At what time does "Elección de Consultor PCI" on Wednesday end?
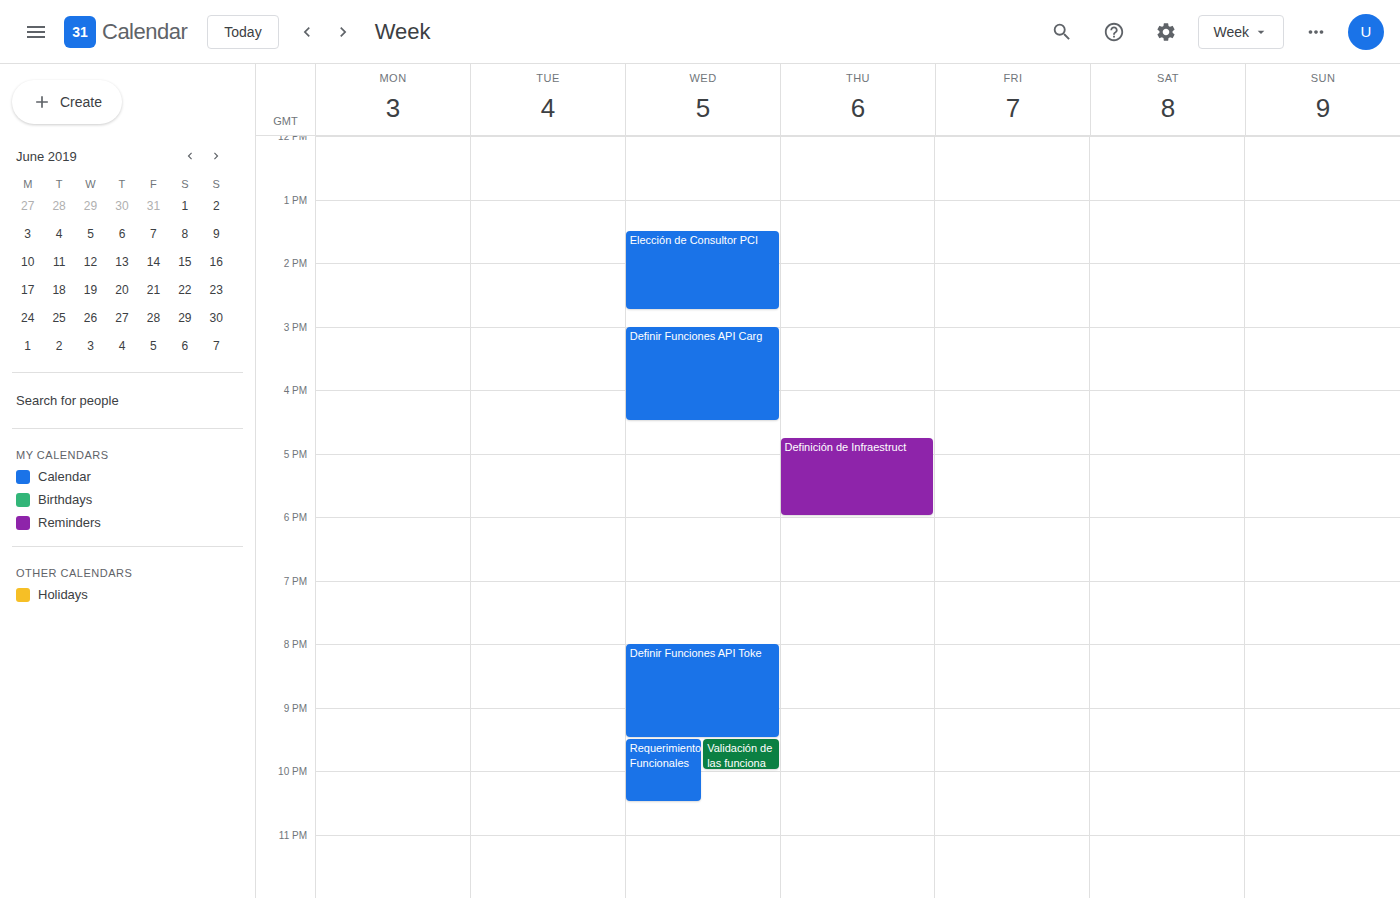
2:45 PM